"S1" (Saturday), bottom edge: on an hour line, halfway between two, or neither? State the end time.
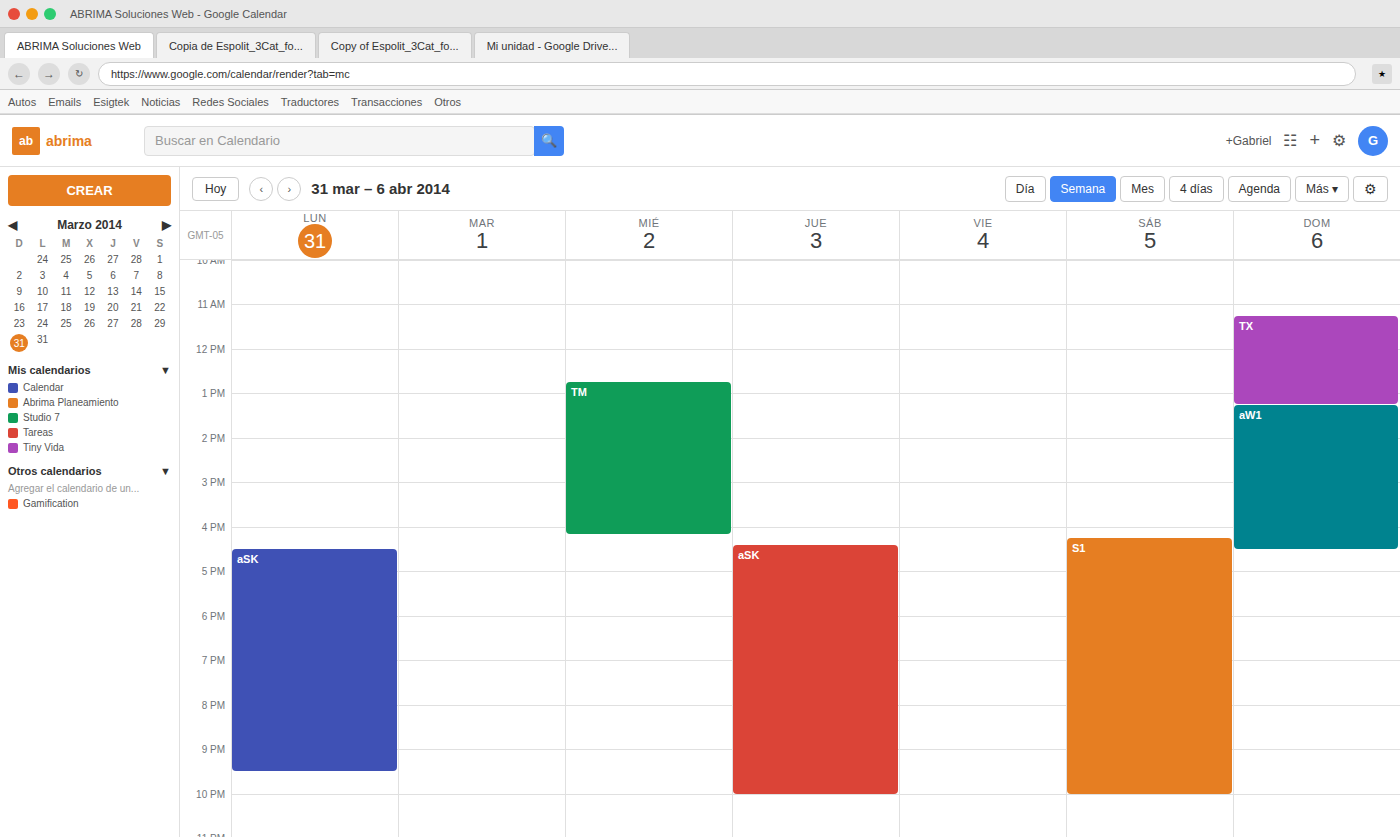
10:00 PM -- exactly on the 10 PM line.